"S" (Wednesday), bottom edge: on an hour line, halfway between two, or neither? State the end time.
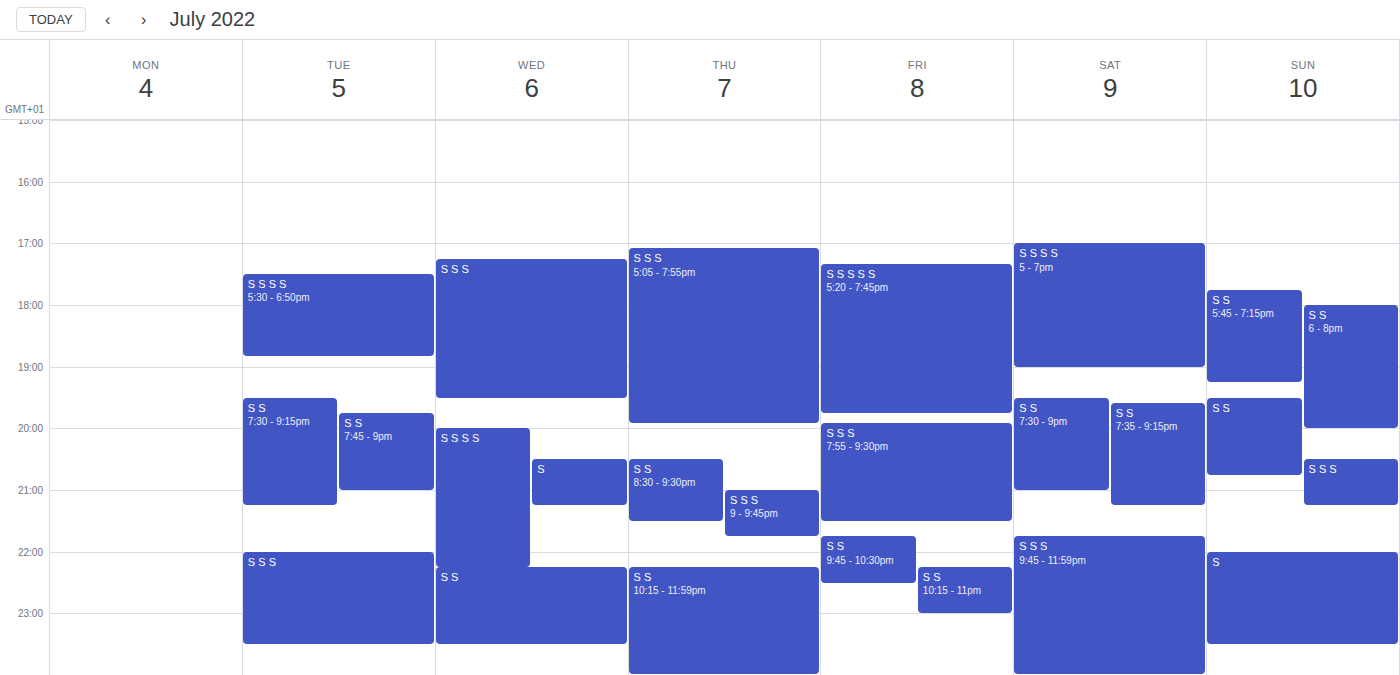
9:15 PM -- neither: a quarter of the way from the 9 PM line to the 10 PM line.